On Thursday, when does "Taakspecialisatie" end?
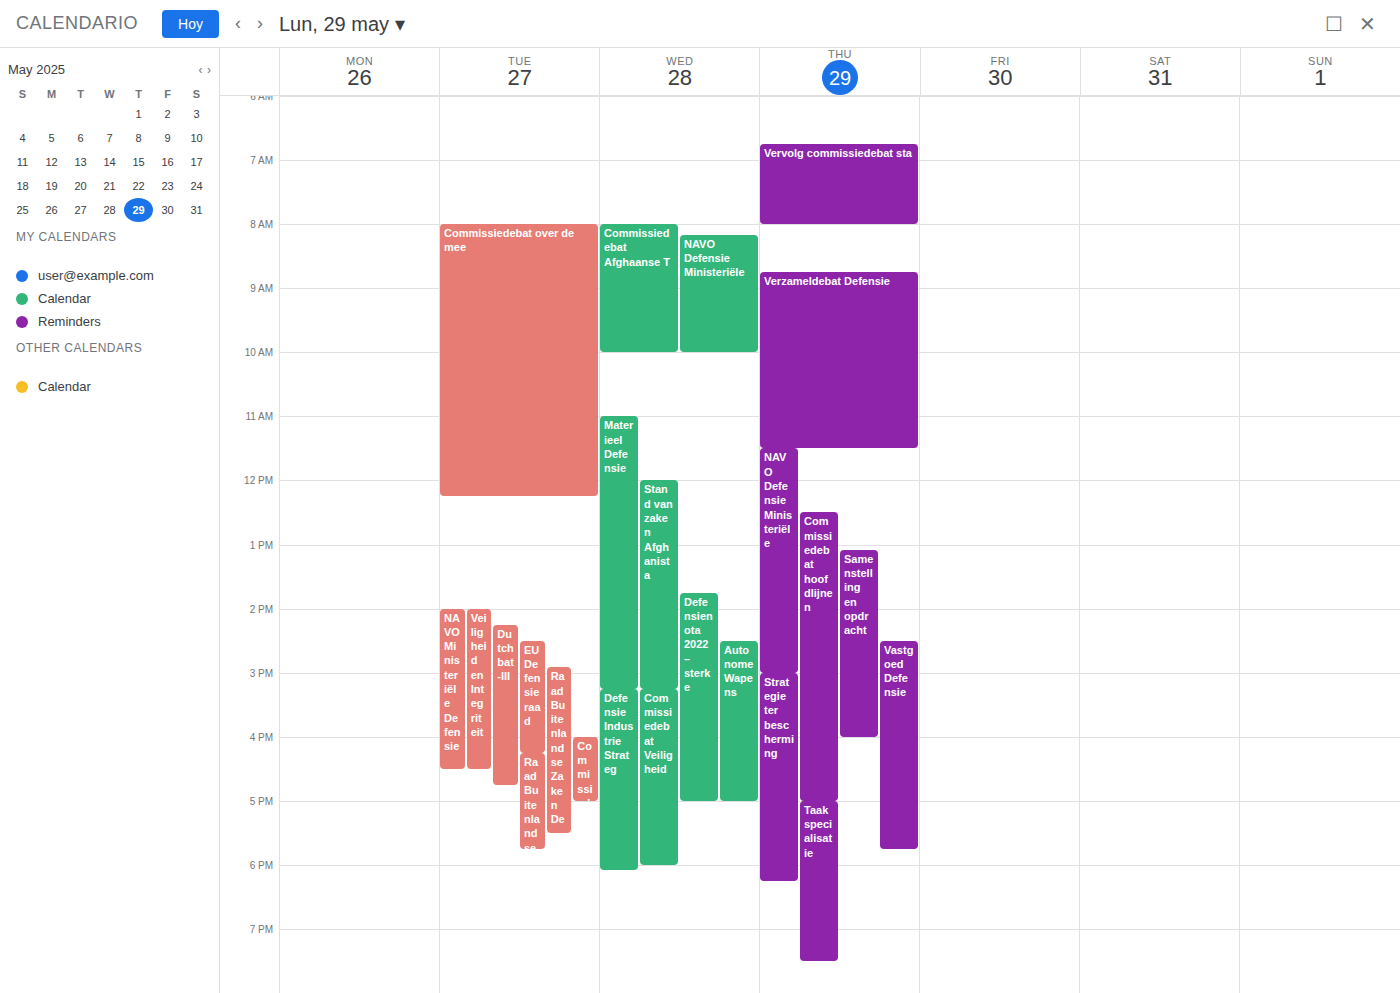
19:30